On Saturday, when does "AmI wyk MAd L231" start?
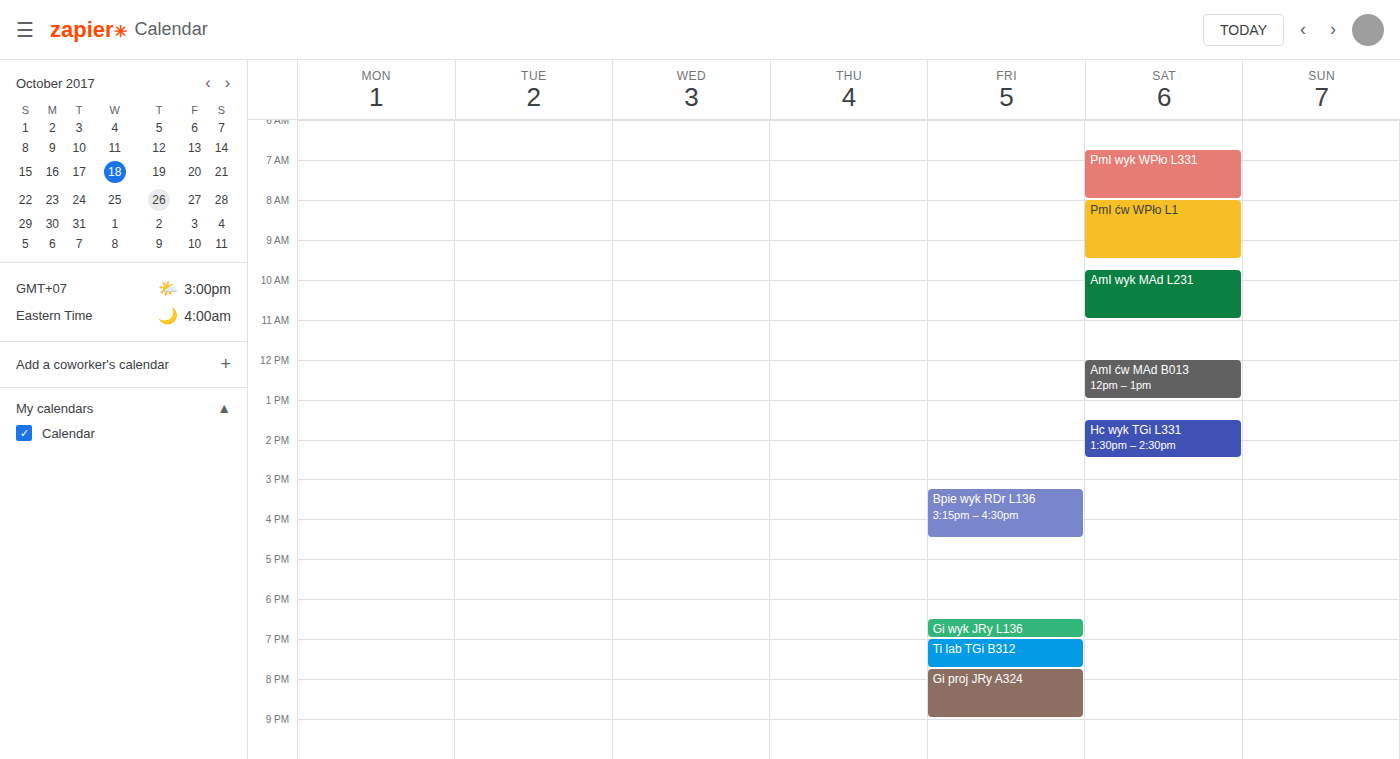
9:45 AM